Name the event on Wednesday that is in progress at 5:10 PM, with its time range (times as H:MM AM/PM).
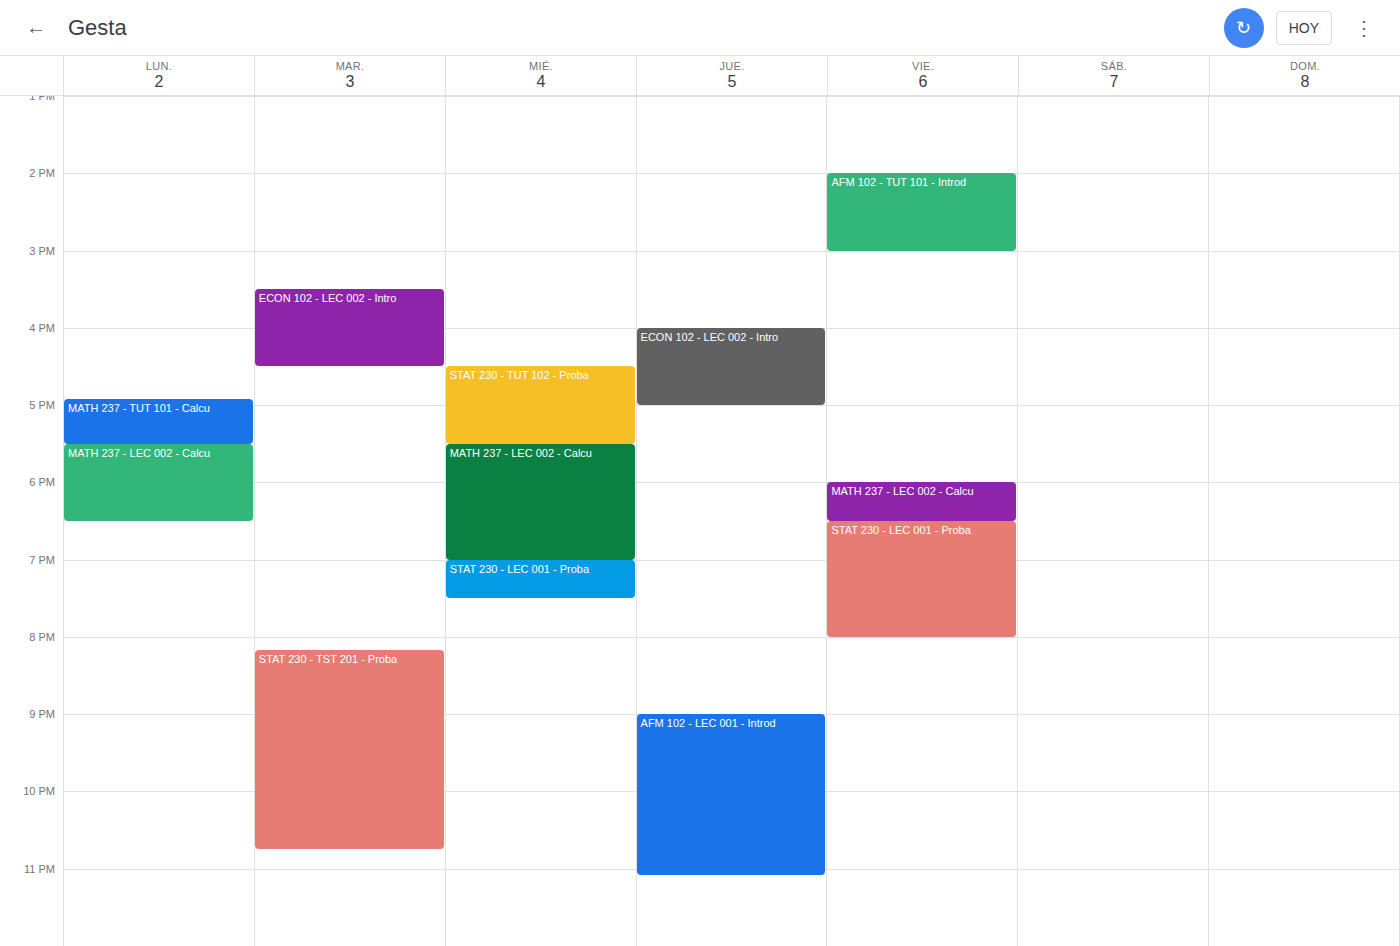
"STAT 230 - TUT 102 - Proba", 4:30 PM to 5:30 PM